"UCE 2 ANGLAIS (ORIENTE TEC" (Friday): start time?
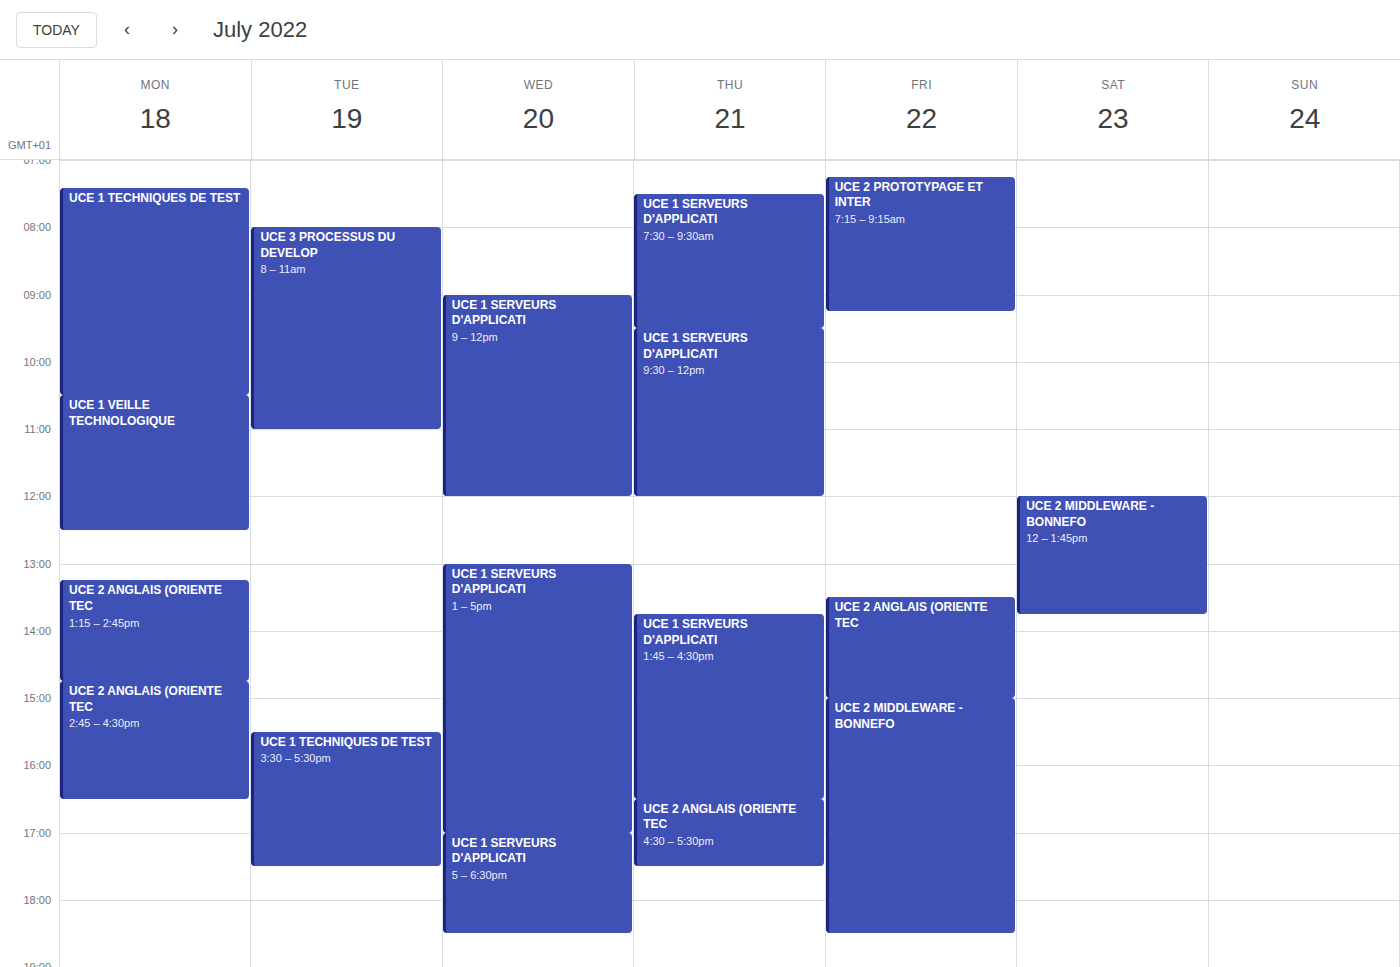
1:30 PM